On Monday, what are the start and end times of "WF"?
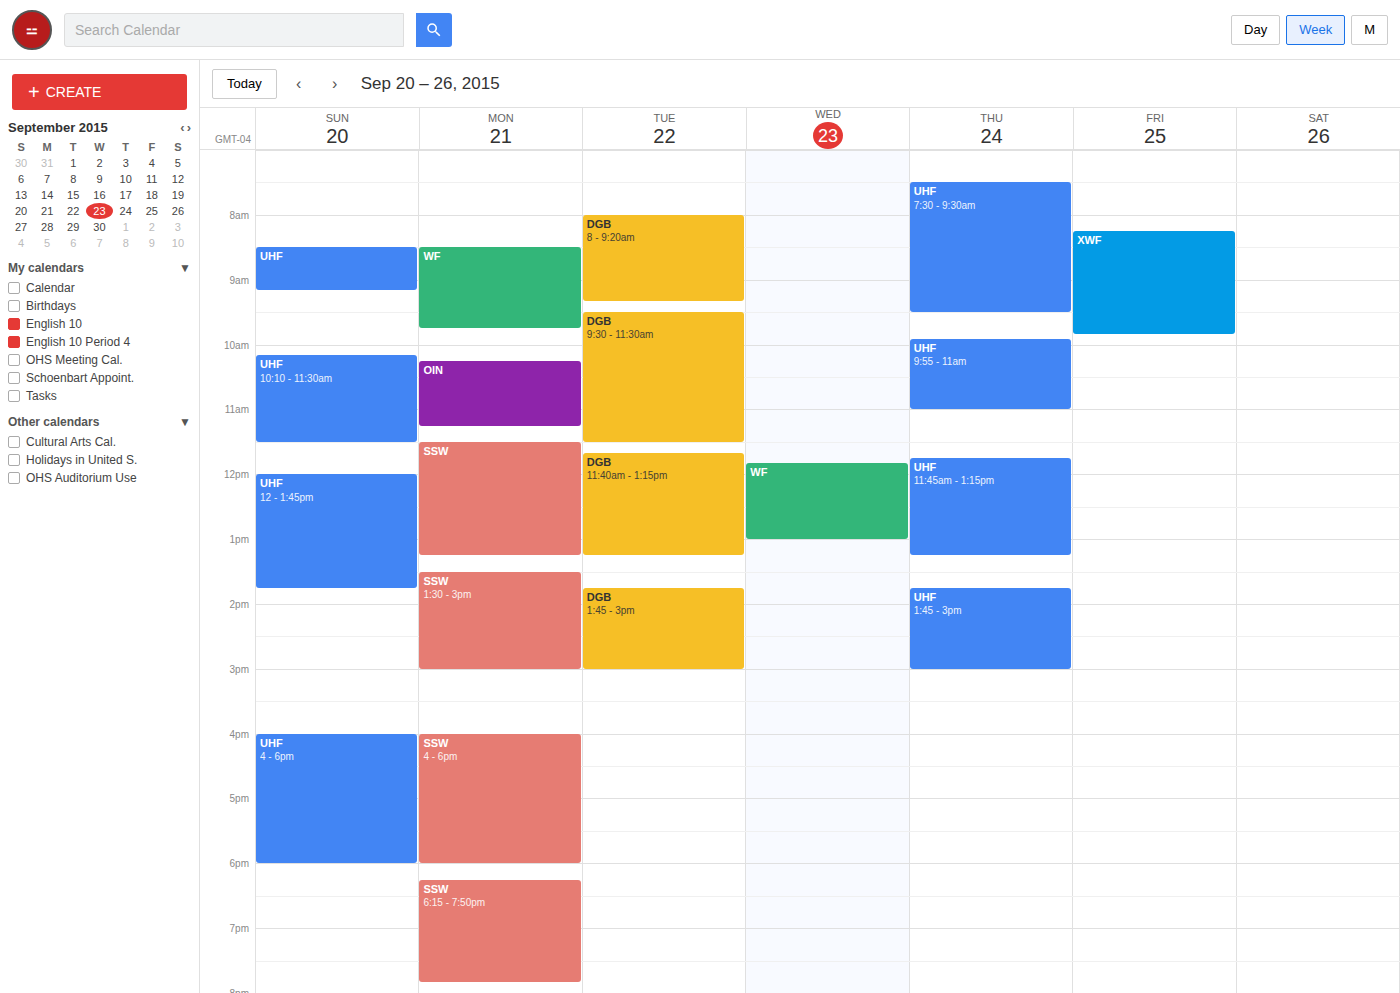
8:30 AM to 9:45 AM